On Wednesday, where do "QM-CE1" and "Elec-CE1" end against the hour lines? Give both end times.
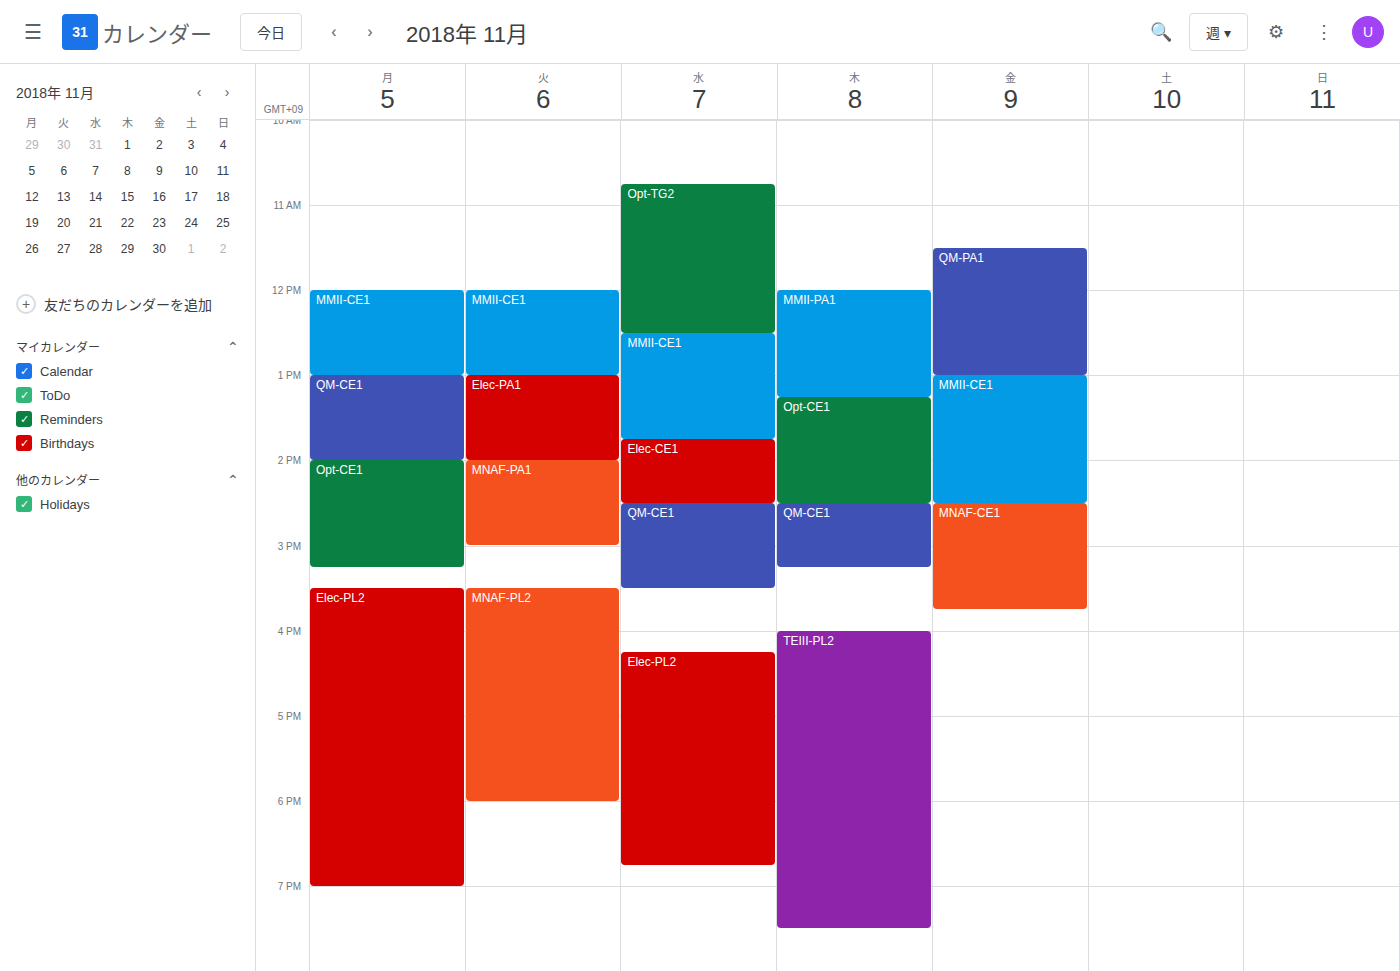
"QM-CE1": 3:30 PM, halfway between the 3 PM and 4 PM lines. "Elec-CE1": 2:30 PM, halfway between the 2 PM and 3 PM lines.